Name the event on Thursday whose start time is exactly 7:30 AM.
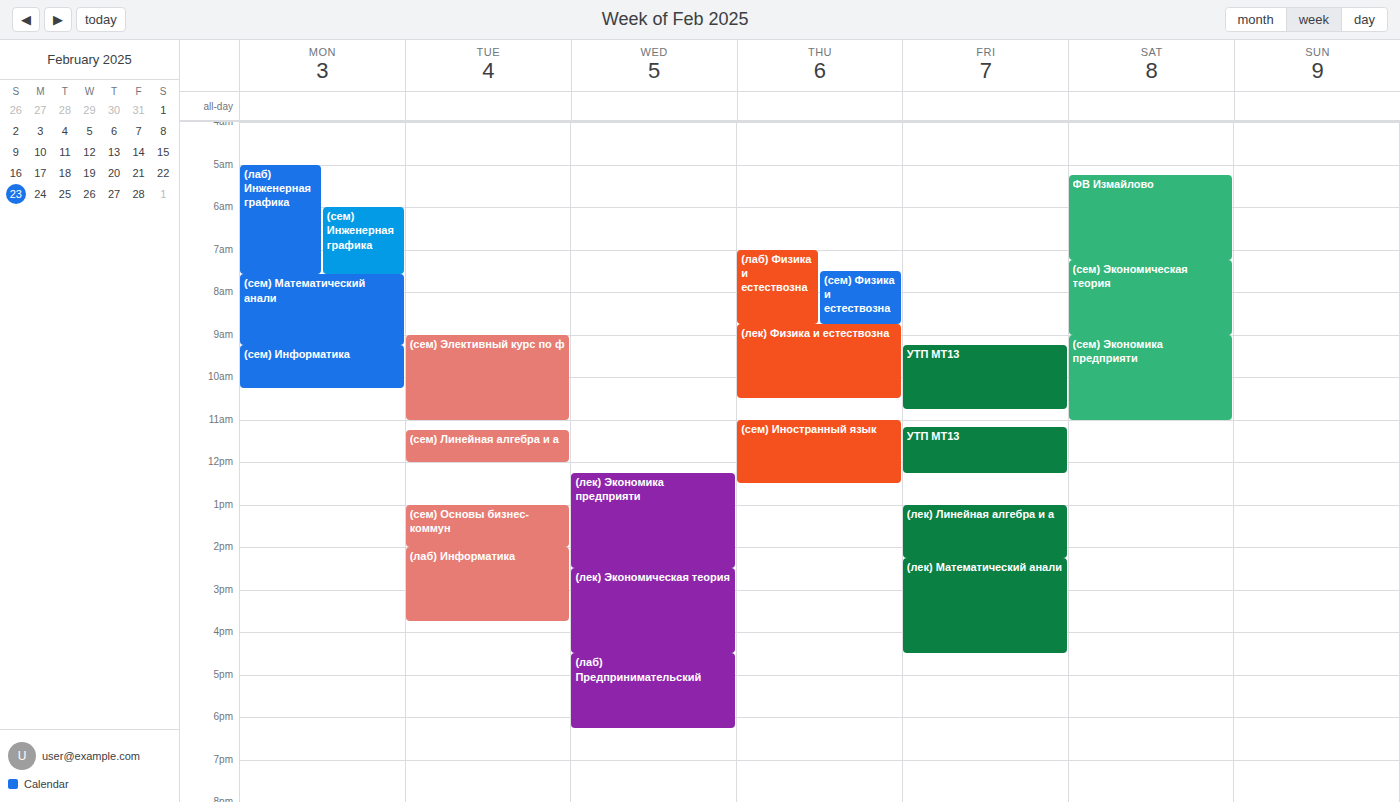
"(сем) Физика и естествозна"